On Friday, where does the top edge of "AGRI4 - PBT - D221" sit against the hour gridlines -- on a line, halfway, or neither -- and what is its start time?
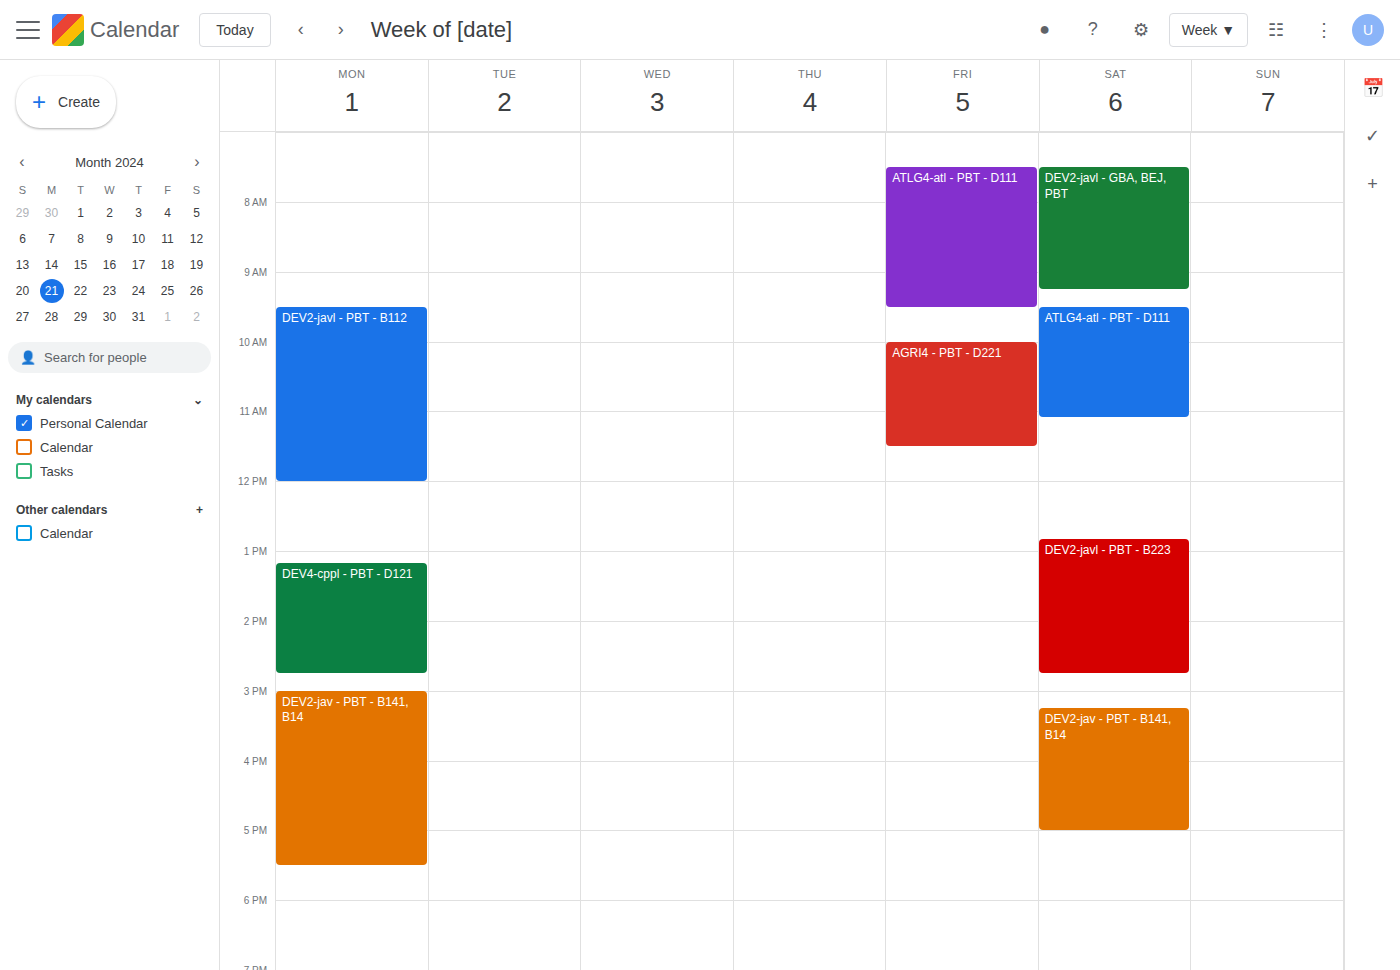
10:00 AM -- exactly on the 10 AM line.